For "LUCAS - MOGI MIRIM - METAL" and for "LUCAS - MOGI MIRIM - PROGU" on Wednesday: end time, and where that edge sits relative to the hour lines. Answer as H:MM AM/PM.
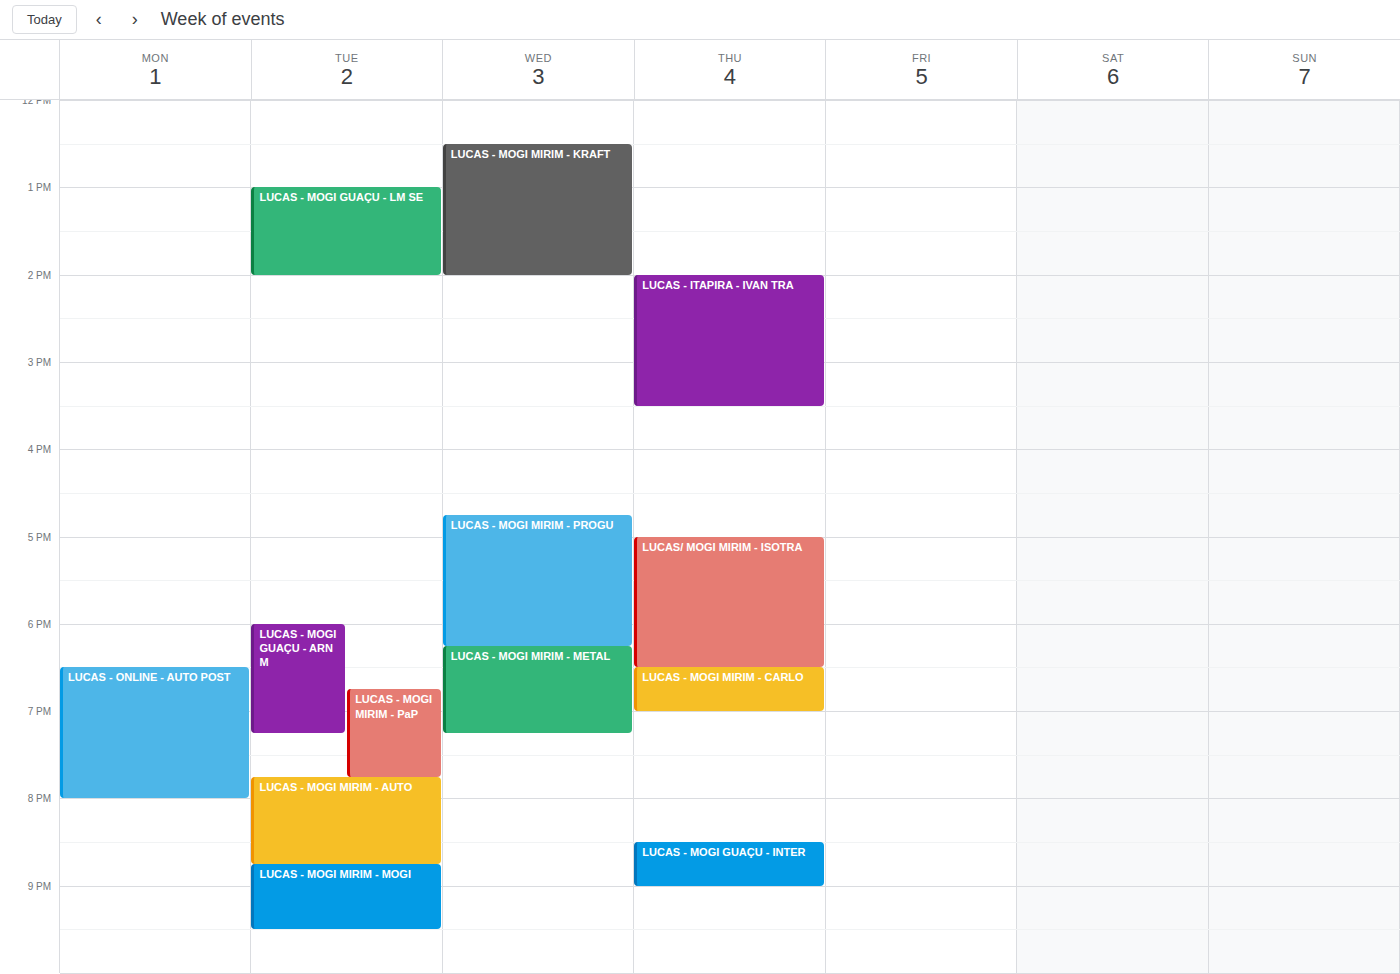
"LUCAS - MOGI MIRIM - METAL": 7:15 PM, neither: a quarter of the way from the 7 PM line to the 8 PM line. "LUCAS - MOGI MIRIM - PROGU": 6:15 PM, neither: a quarter of the way from the 6 PM line to the 7 PM line.